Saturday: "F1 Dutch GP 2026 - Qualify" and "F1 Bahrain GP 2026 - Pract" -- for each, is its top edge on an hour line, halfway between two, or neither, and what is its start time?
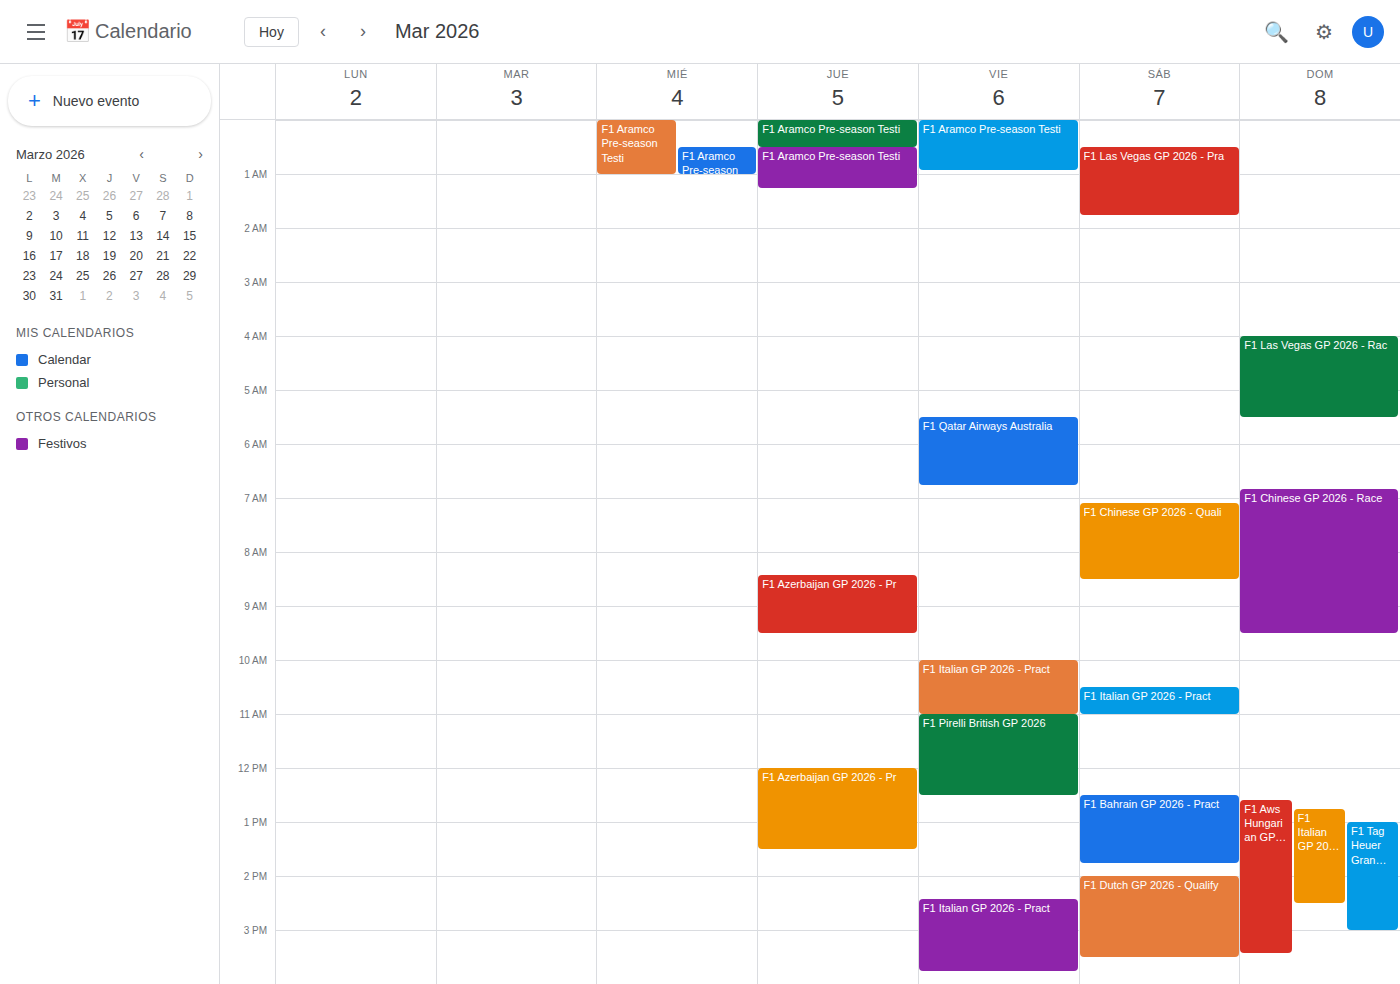
"F1 Dutch GP 2026 - Qualify": 2:00 PM, exactly on the 2 PM line. "F1 Bahrain GP 2026 - Pract": 12:30 PM, halfway between the 12 PM and 1 PM lines.